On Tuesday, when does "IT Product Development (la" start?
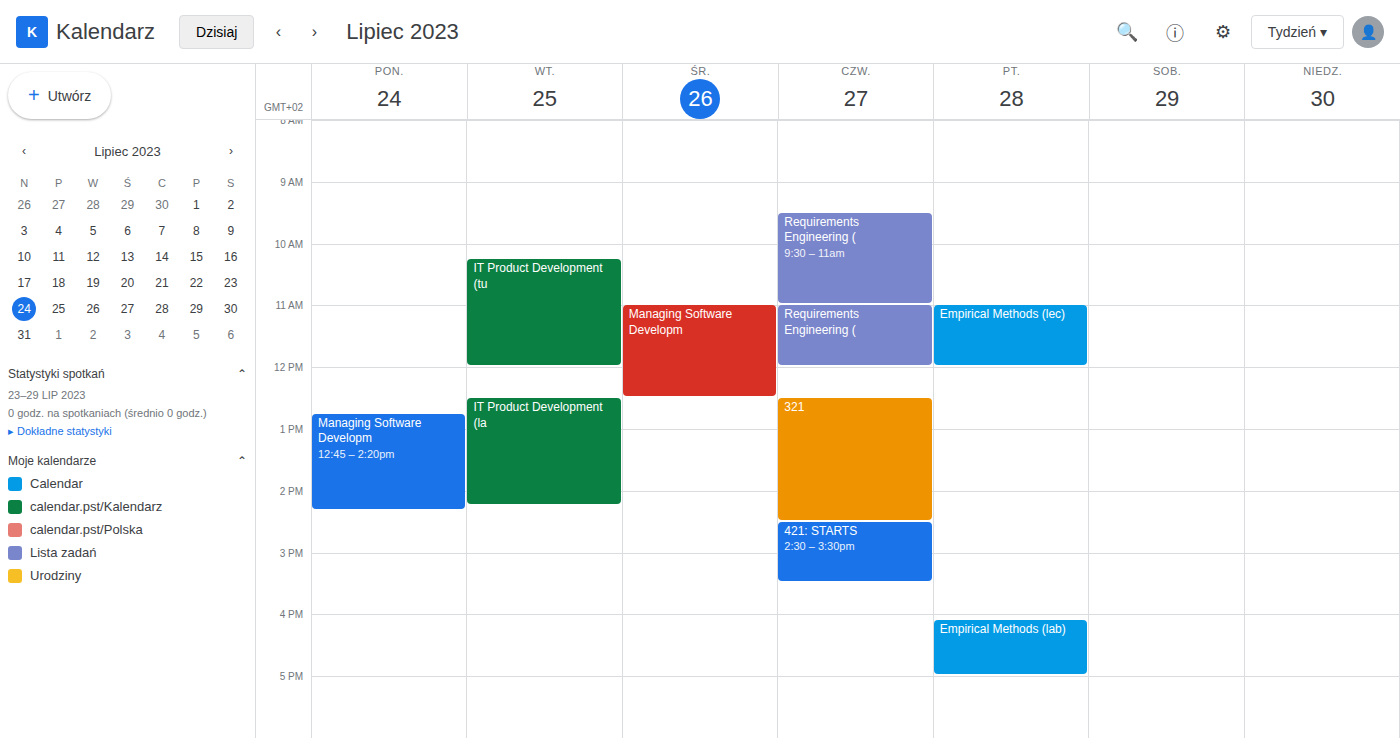
12:30 PM